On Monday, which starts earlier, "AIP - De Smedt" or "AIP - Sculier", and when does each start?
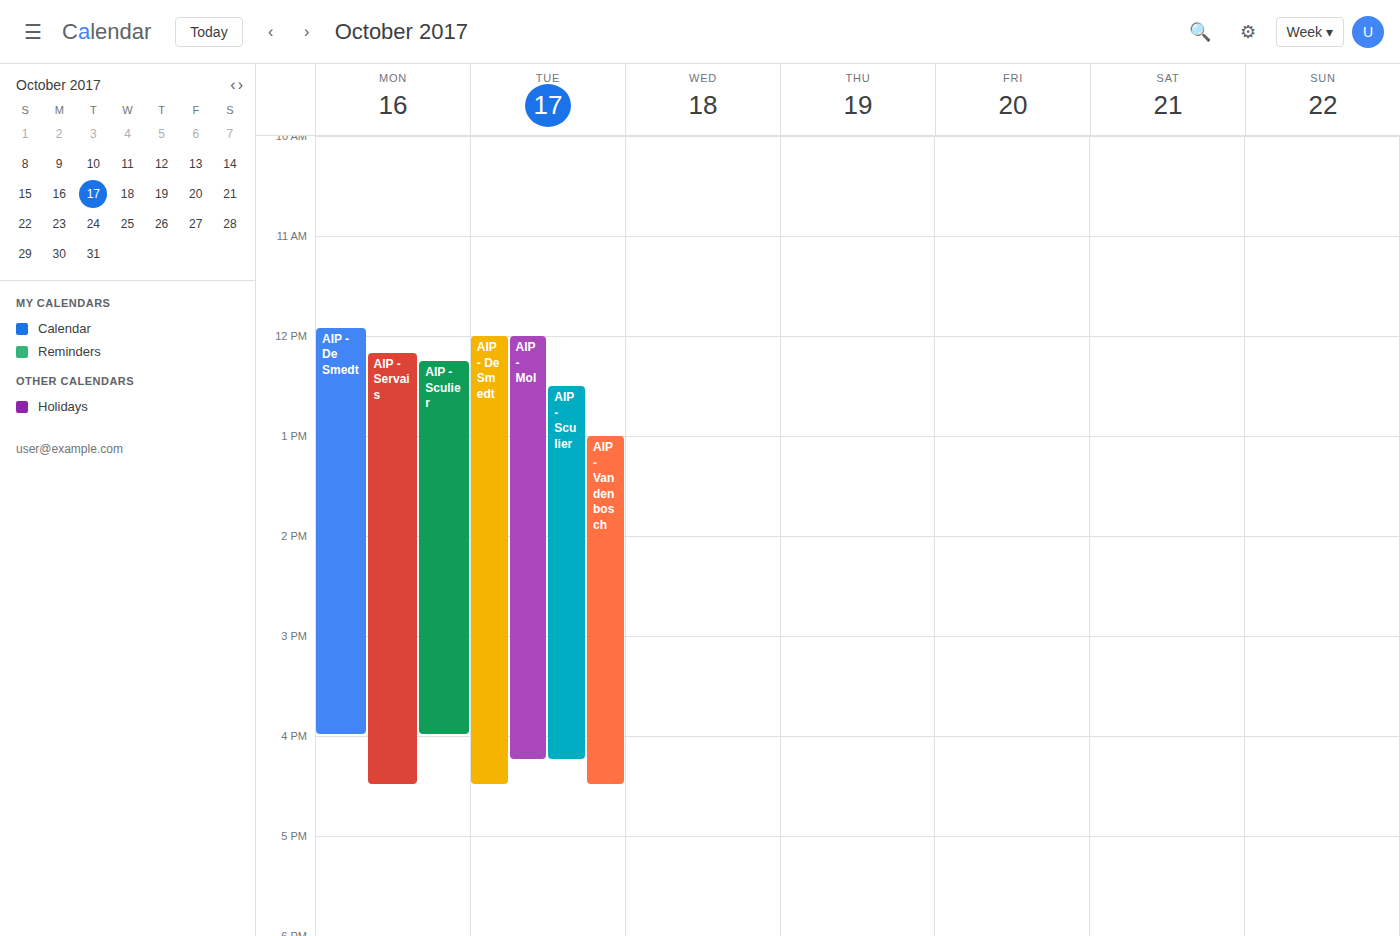
"AIP - De Smedt" 11:55 AM; "AIP - Sculier" 12:15 PM.